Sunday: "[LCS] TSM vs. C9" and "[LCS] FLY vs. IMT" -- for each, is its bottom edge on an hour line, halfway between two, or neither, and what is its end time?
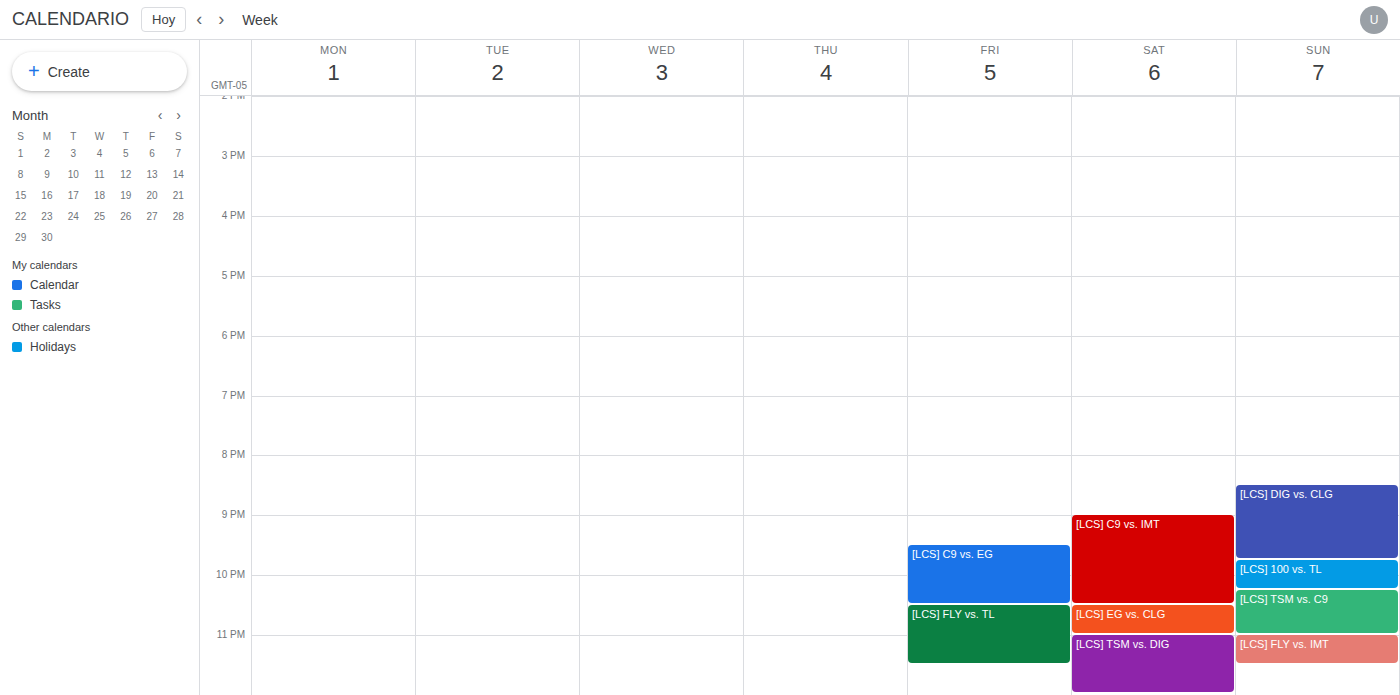
"[LCS] TSM vs. C9": 23:00, exactly on the 23:00 line. "[LCS] FLY vs. IMT": 23:30, halfway between the 23:00 and 24:00 lines.